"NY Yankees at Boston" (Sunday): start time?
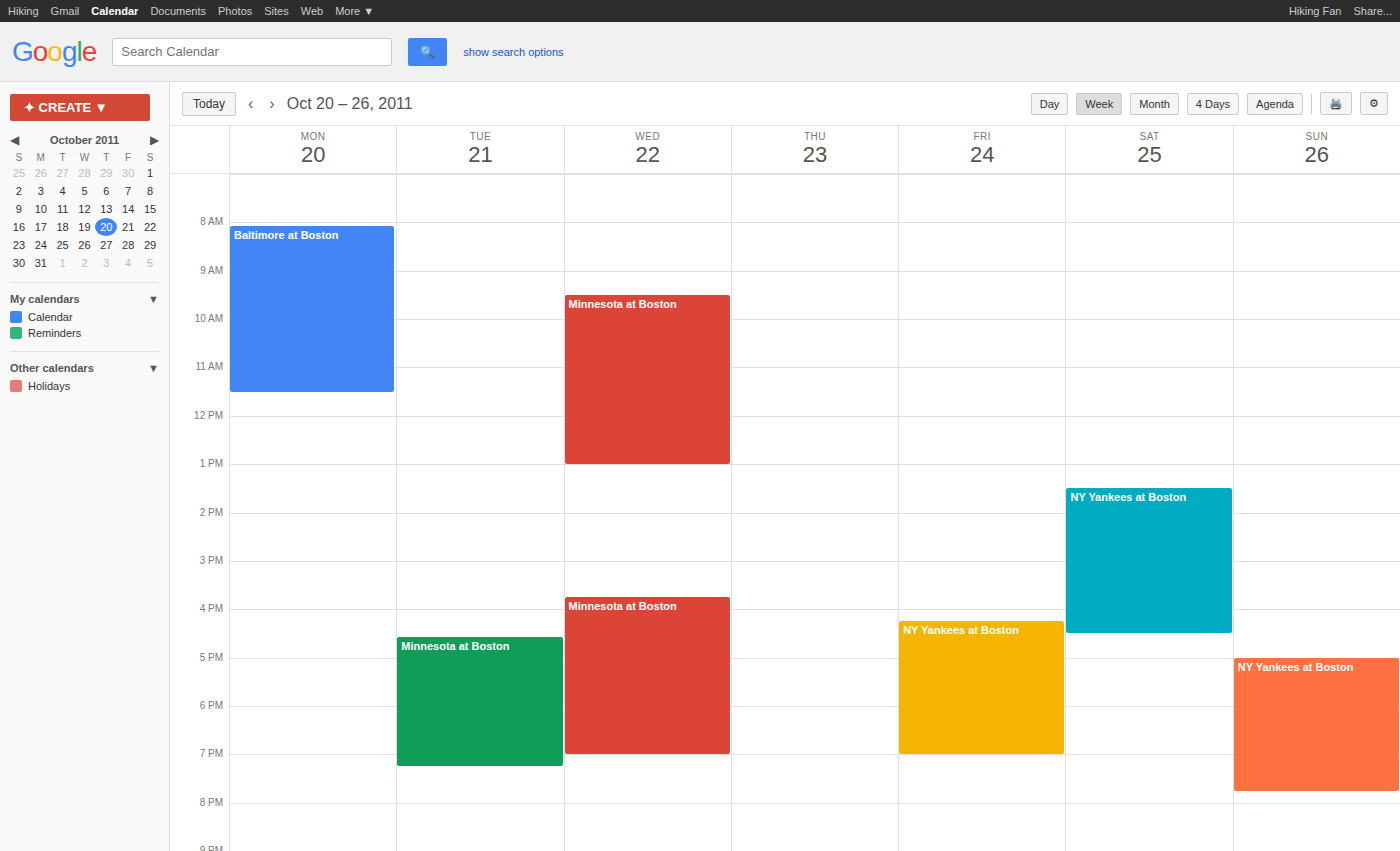
5:00 PM